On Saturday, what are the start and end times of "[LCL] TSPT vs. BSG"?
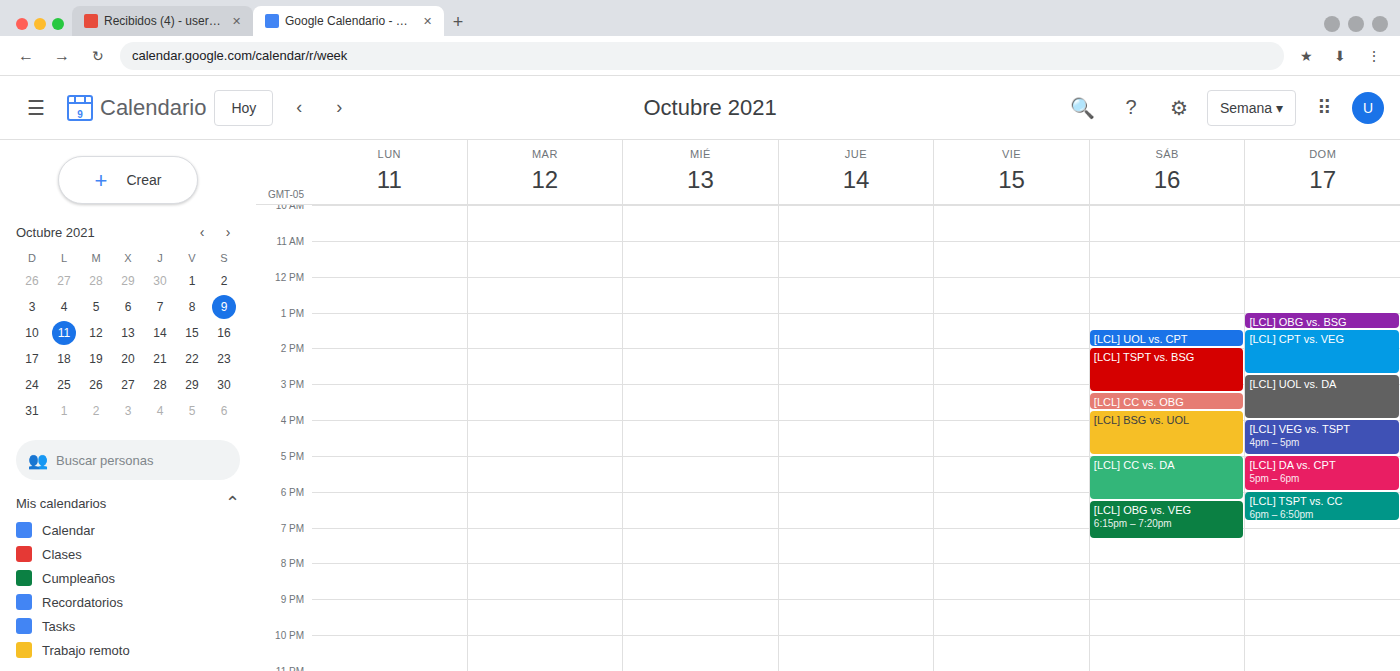
14:00 to 15:15